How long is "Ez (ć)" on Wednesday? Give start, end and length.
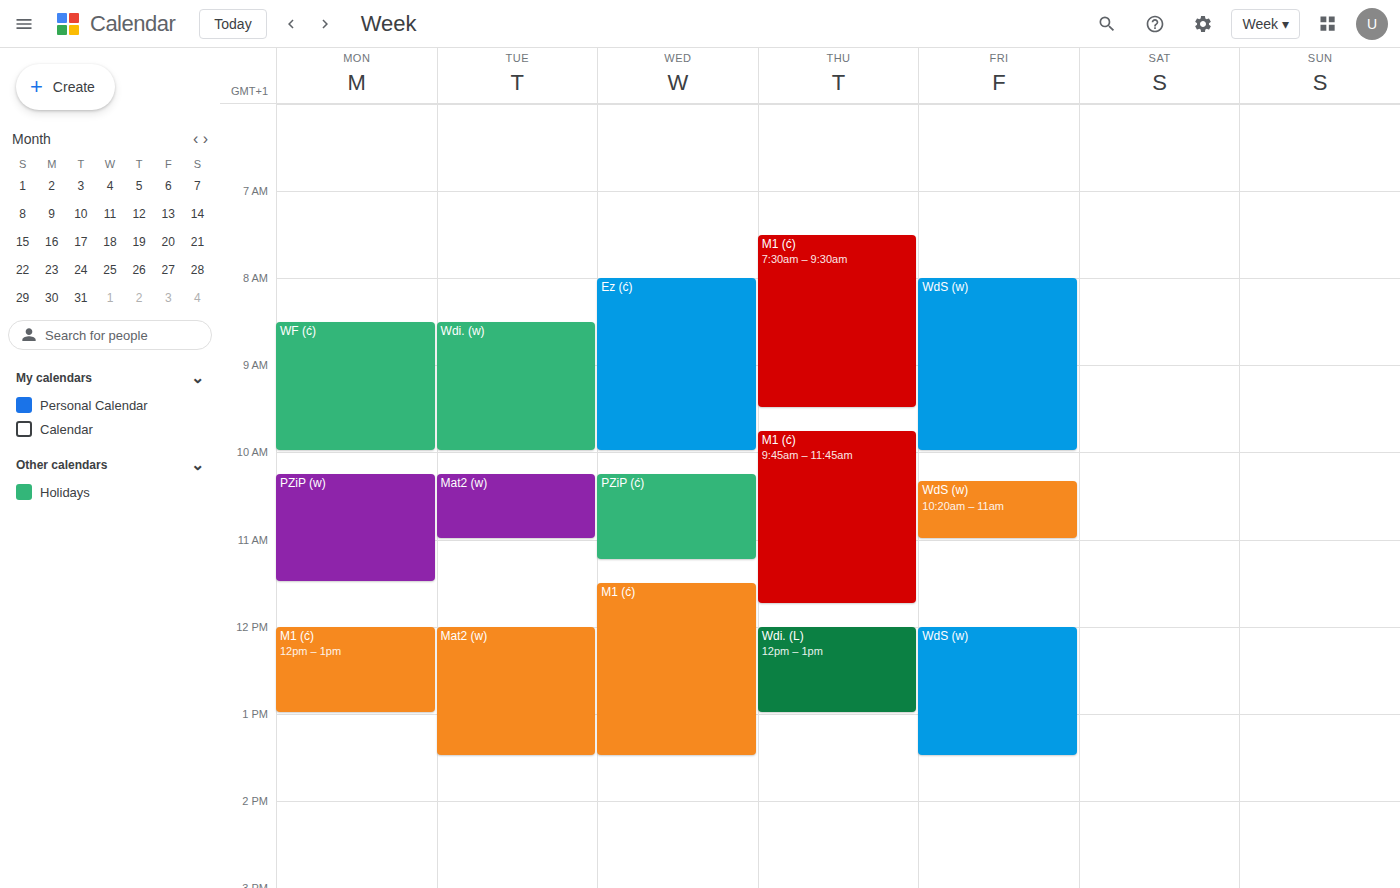
08:00 to 10:00, 2 hours